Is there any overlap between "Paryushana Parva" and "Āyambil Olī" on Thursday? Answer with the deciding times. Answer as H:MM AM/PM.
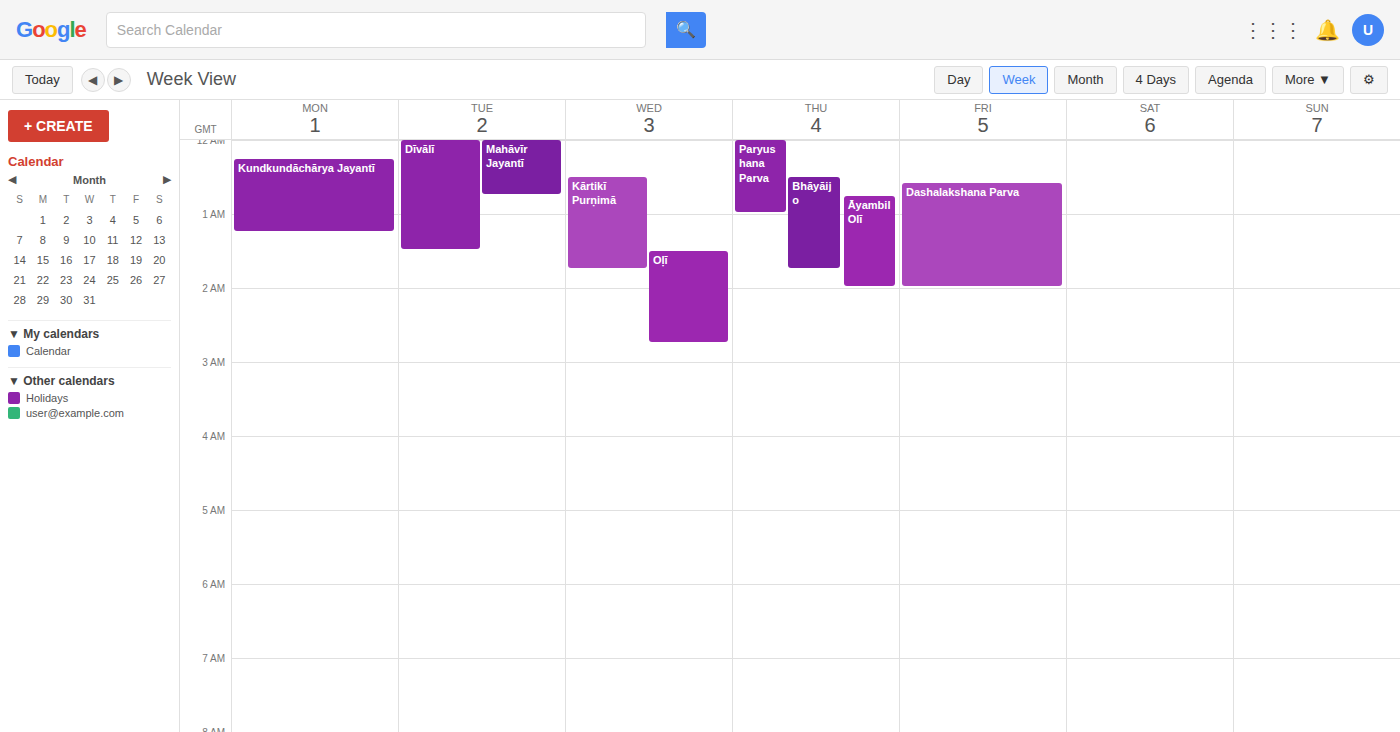
"Āyambil Olī" starts at 12:45 AM, before "Paryushana Parva" ends at 1:00 AM -- they overlap.